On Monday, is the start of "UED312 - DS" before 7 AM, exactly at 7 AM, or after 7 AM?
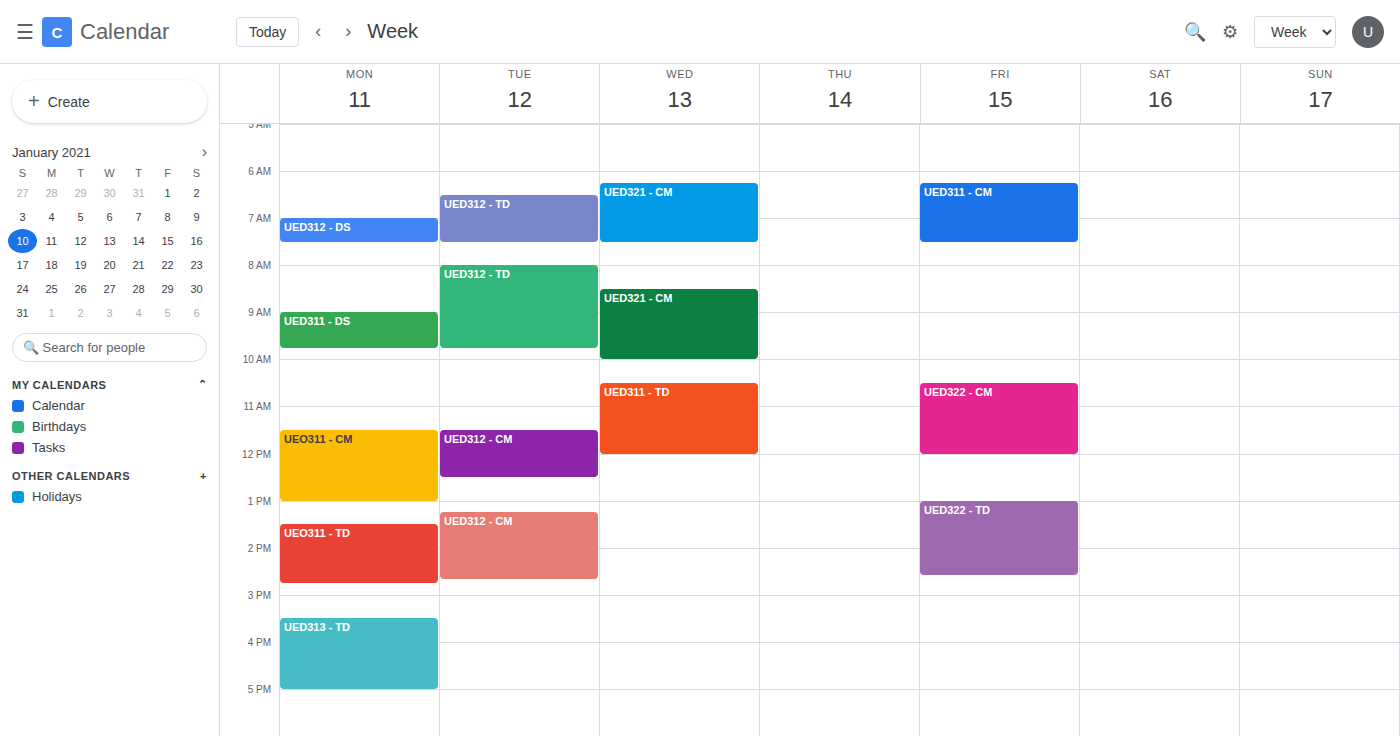
7:00 AM -- exactly at 7 AM, on the 7 AM line.